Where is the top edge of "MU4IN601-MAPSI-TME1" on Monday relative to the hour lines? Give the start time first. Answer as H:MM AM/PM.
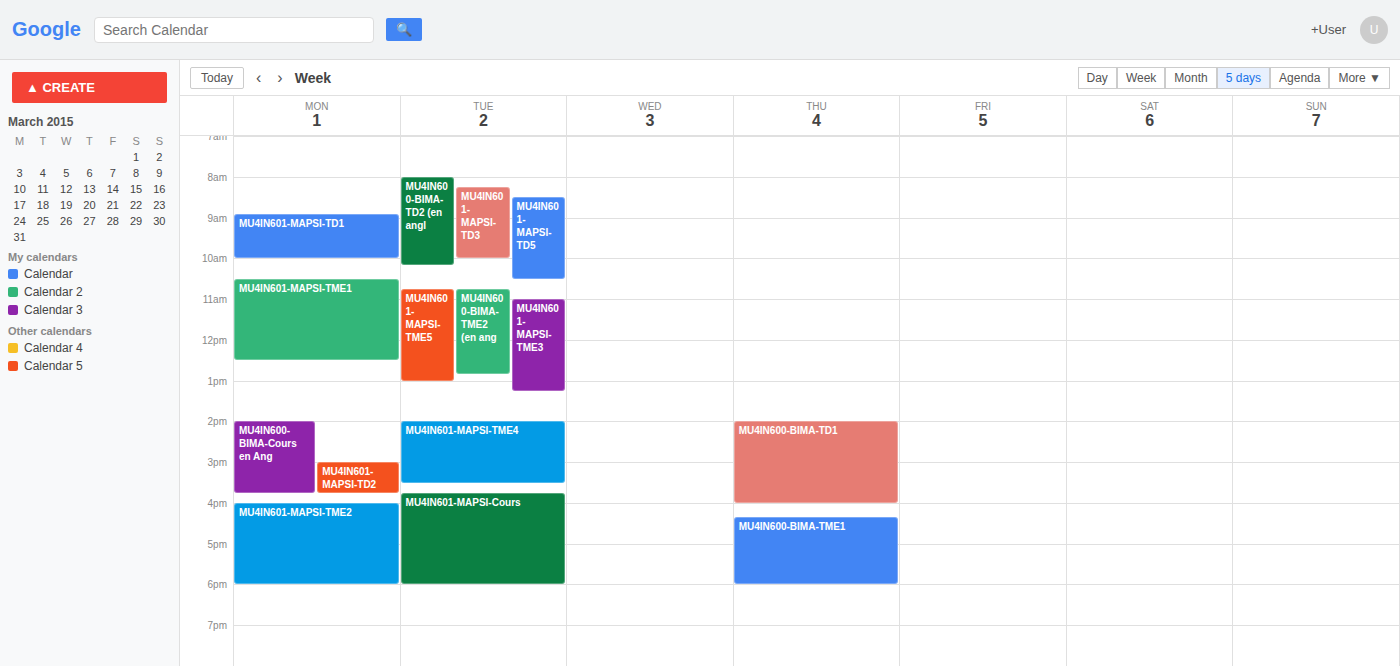
10:30 AM -- halfway between the 10 AM and 11 AM lines.